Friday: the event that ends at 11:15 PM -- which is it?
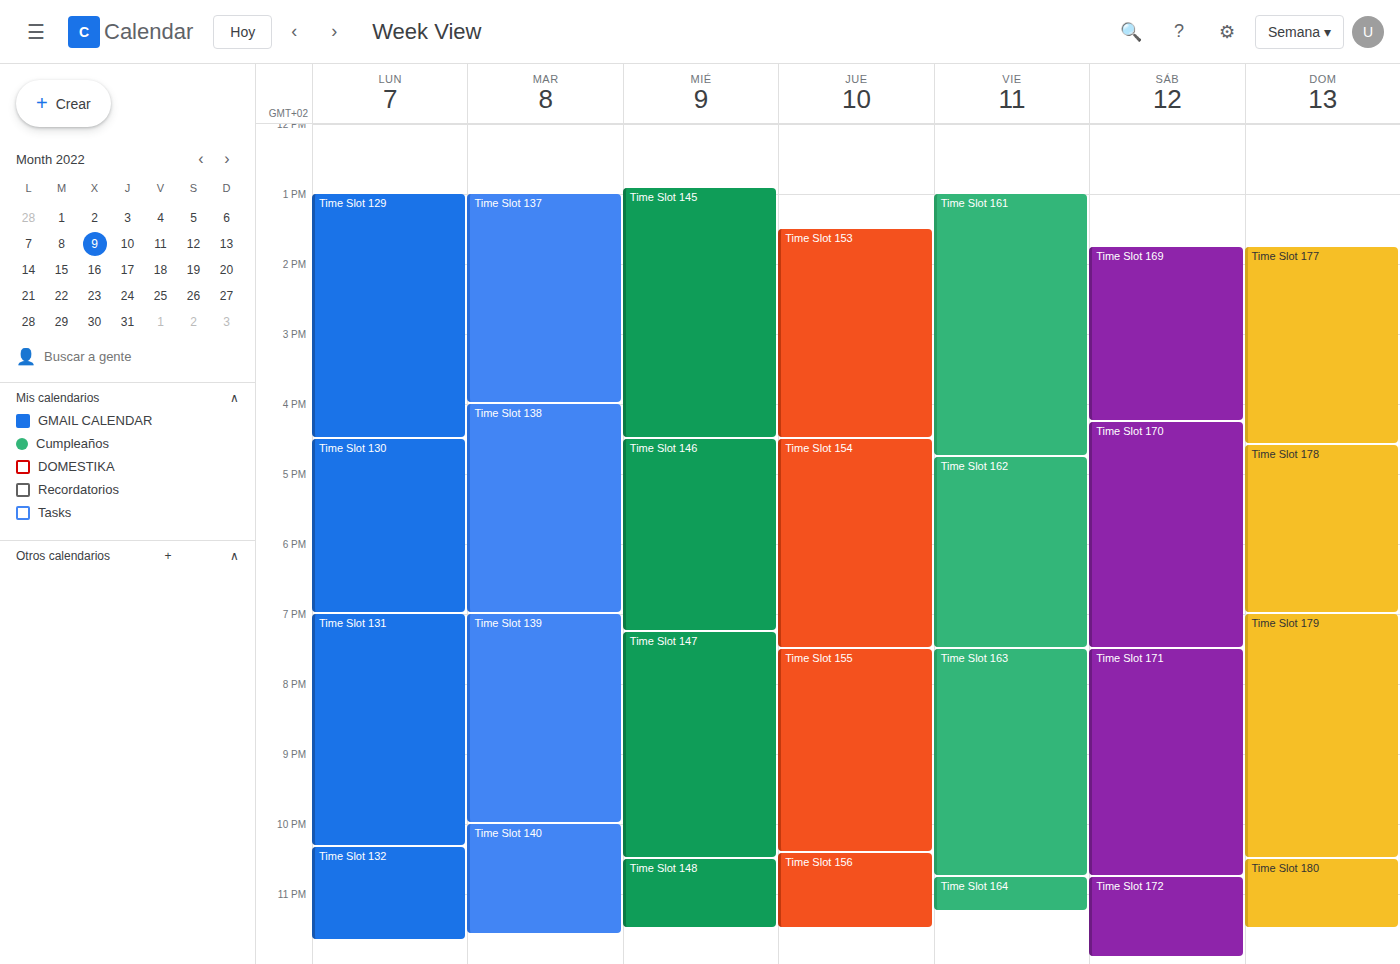
"Time Slot 164"